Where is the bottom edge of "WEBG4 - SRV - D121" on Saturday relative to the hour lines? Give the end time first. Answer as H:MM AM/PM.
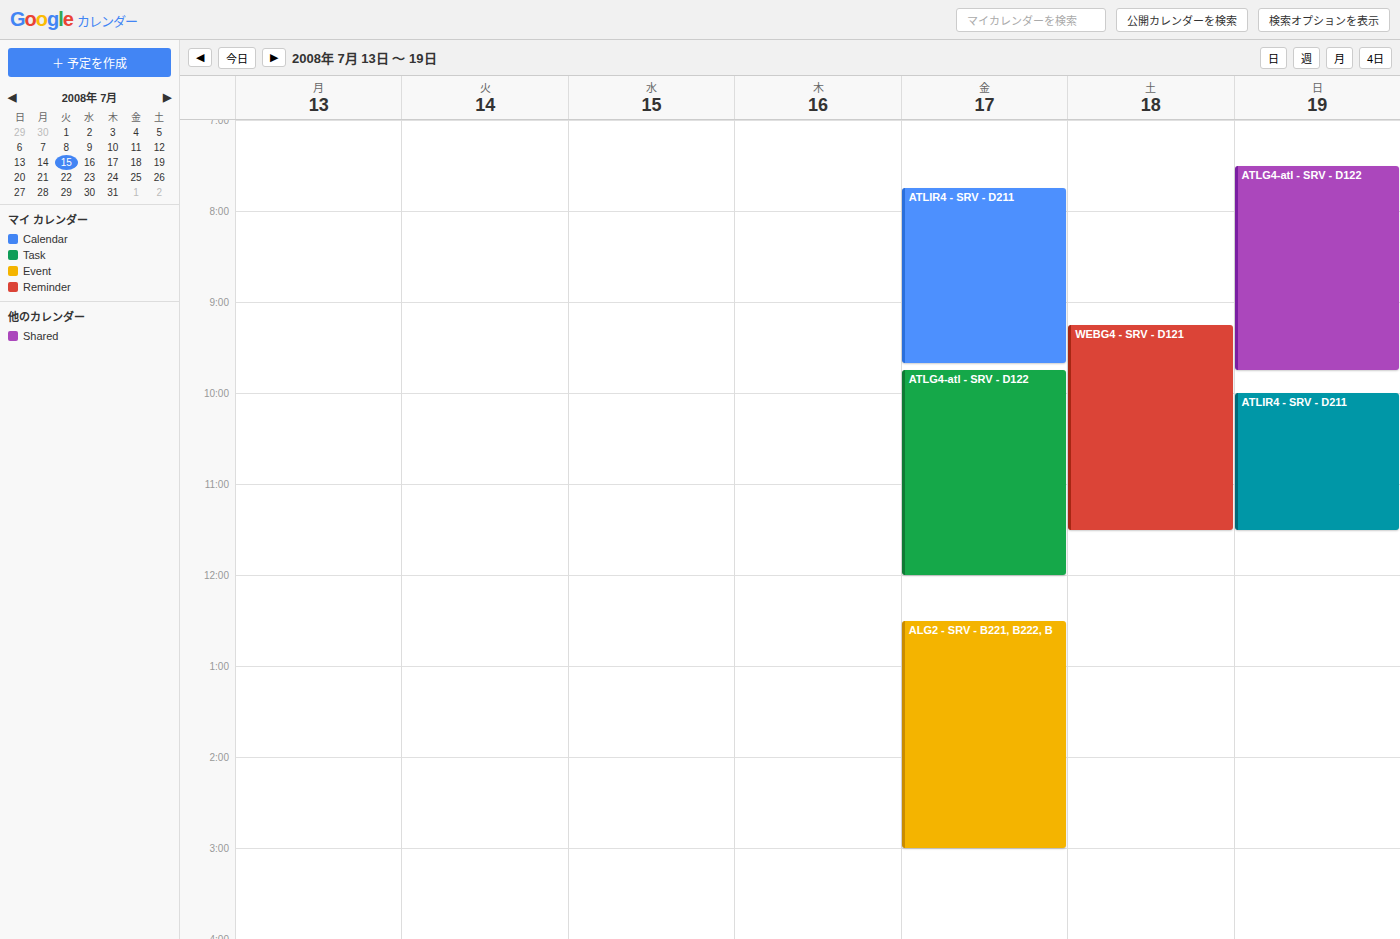
11:30 AM -- halfway between the 11 AM and 12 PM lines.